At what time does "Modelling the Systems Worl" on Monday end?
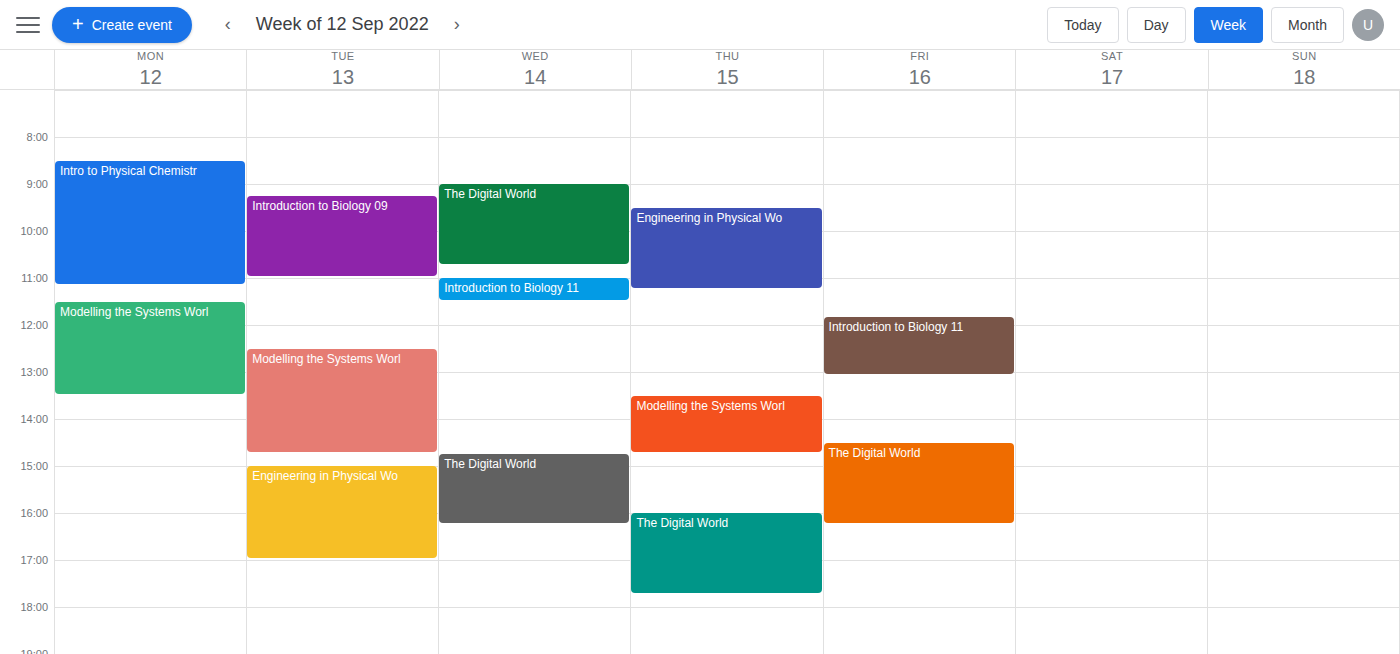
13:30